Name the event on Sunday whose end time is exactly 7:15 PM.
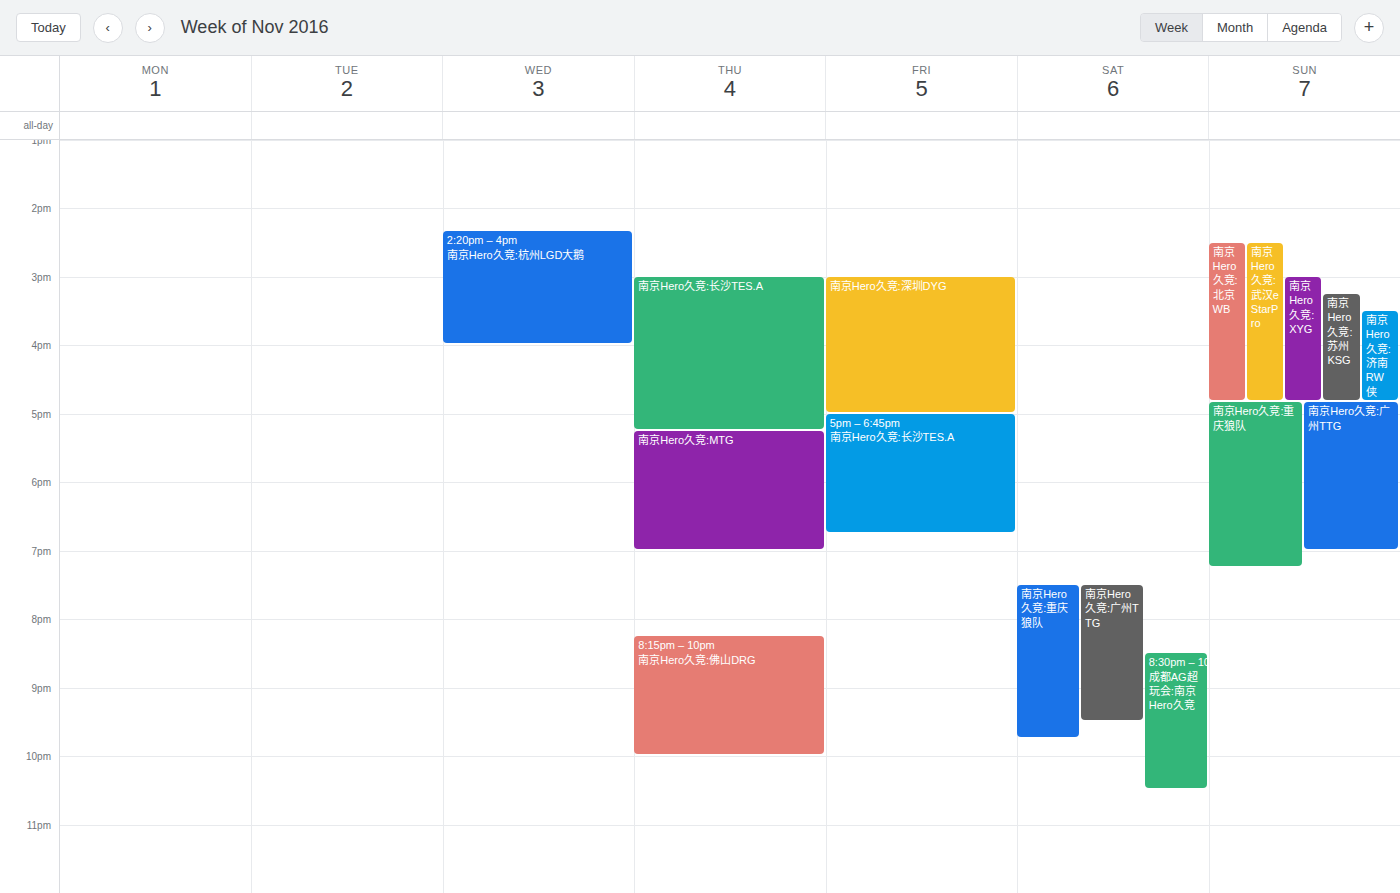
"南京Hero久竞:重庆狼队"